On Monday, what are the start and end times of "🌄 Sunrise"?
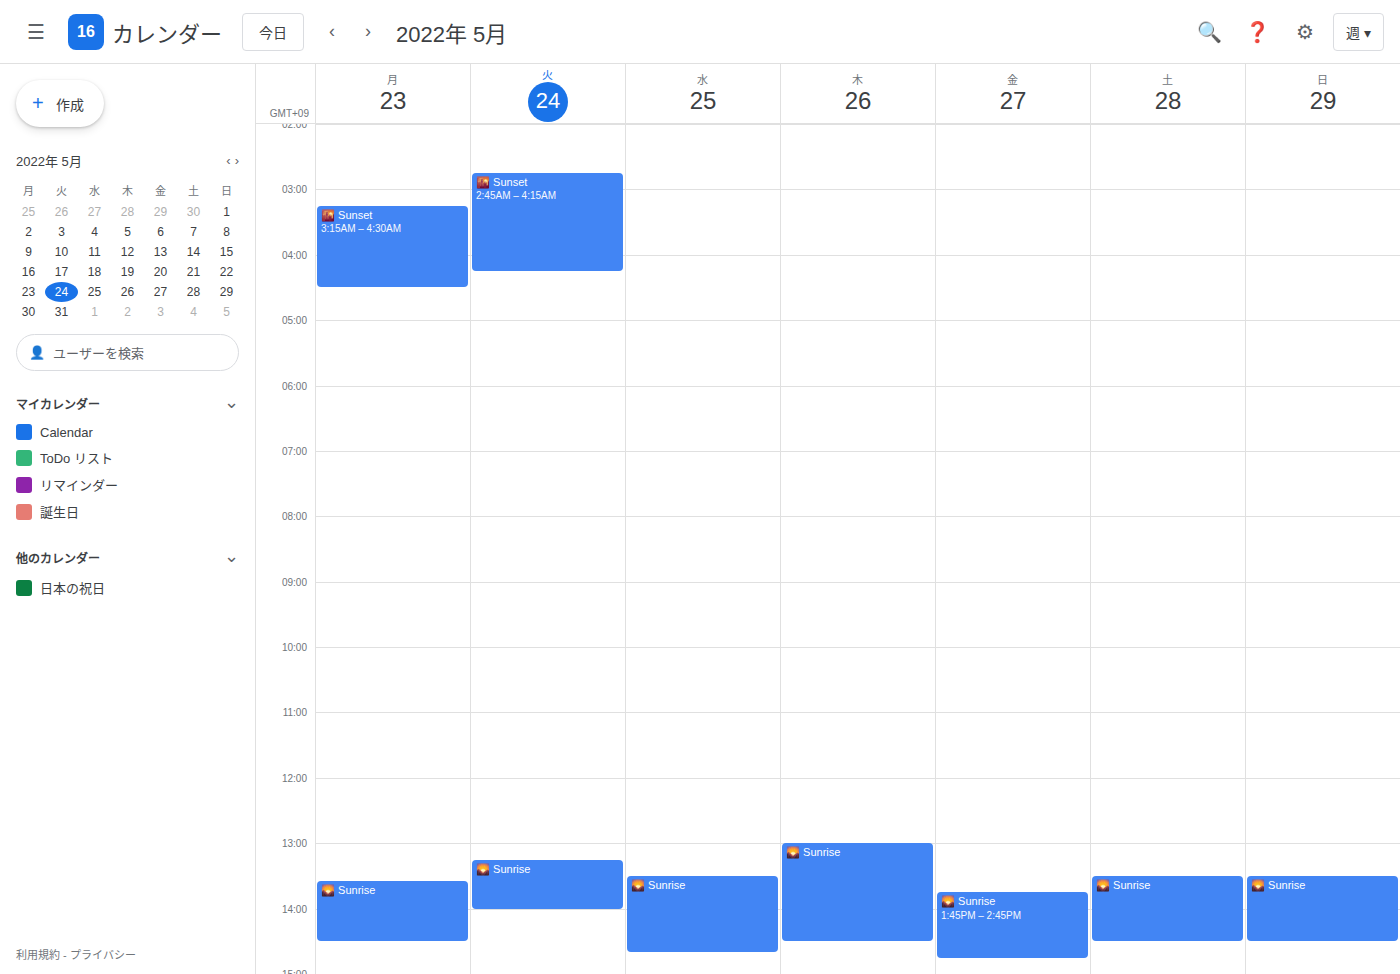
1:35 PM to 2:30 PM